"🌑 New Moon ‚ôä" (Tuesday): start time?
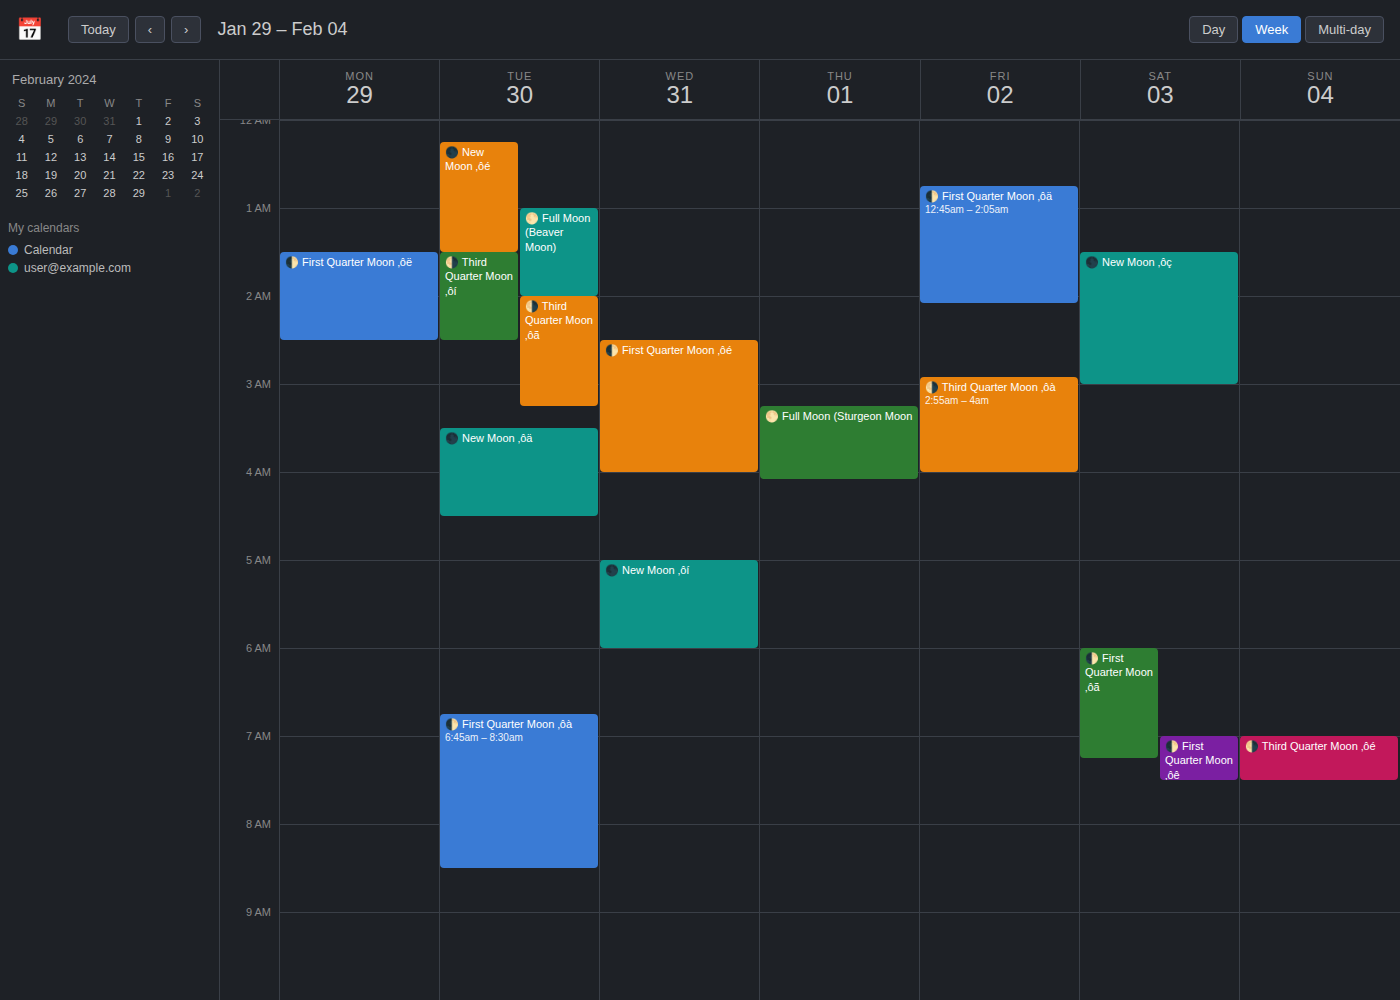
3:30 AM